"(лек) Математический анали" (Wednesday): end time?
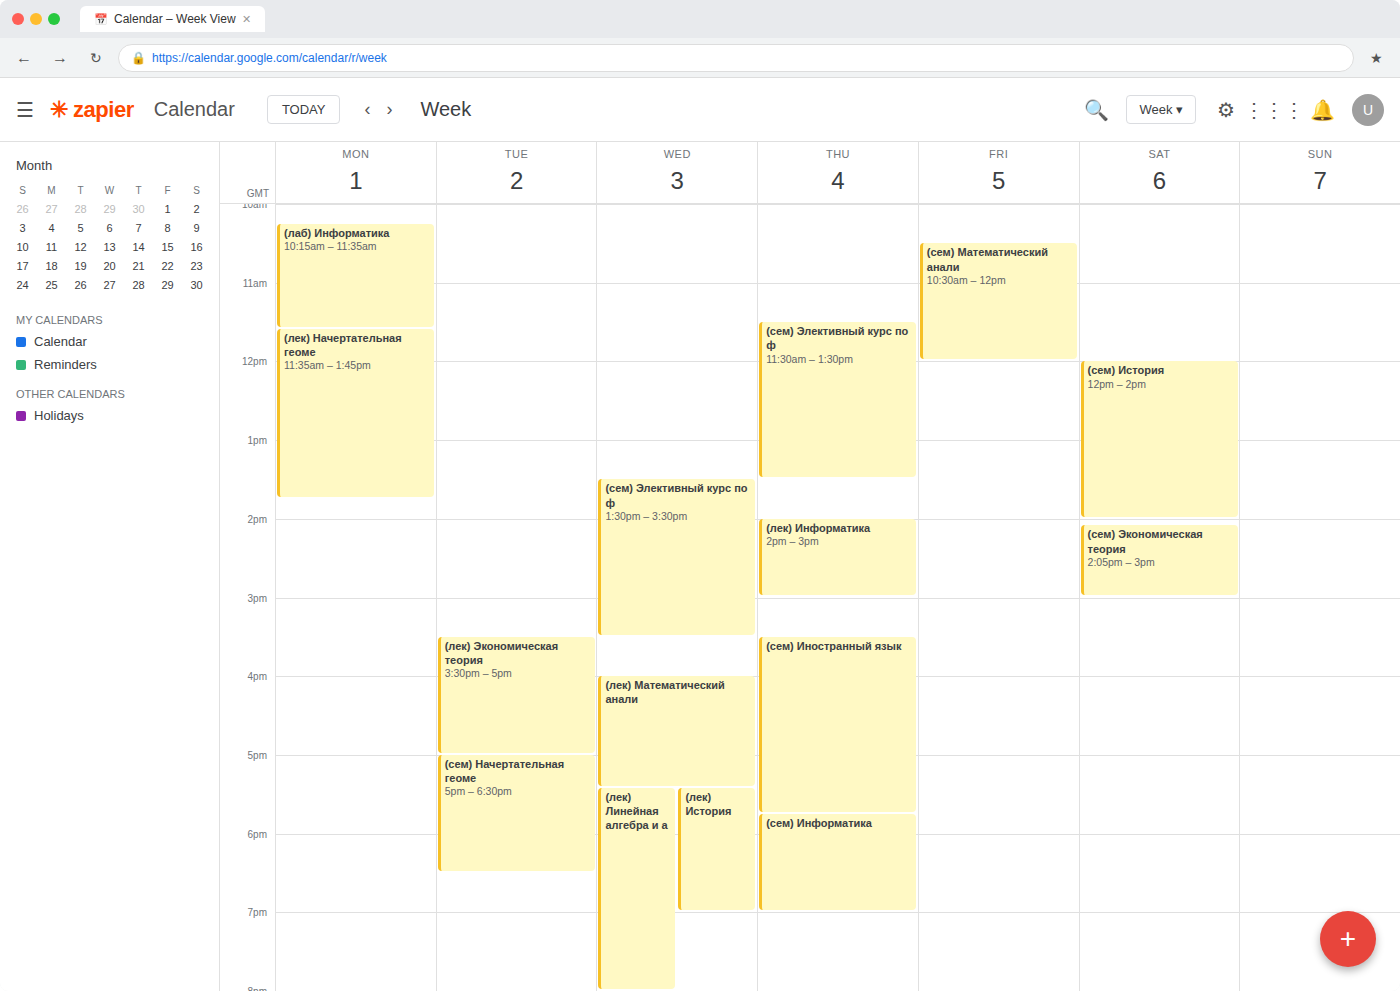
5:25 PM